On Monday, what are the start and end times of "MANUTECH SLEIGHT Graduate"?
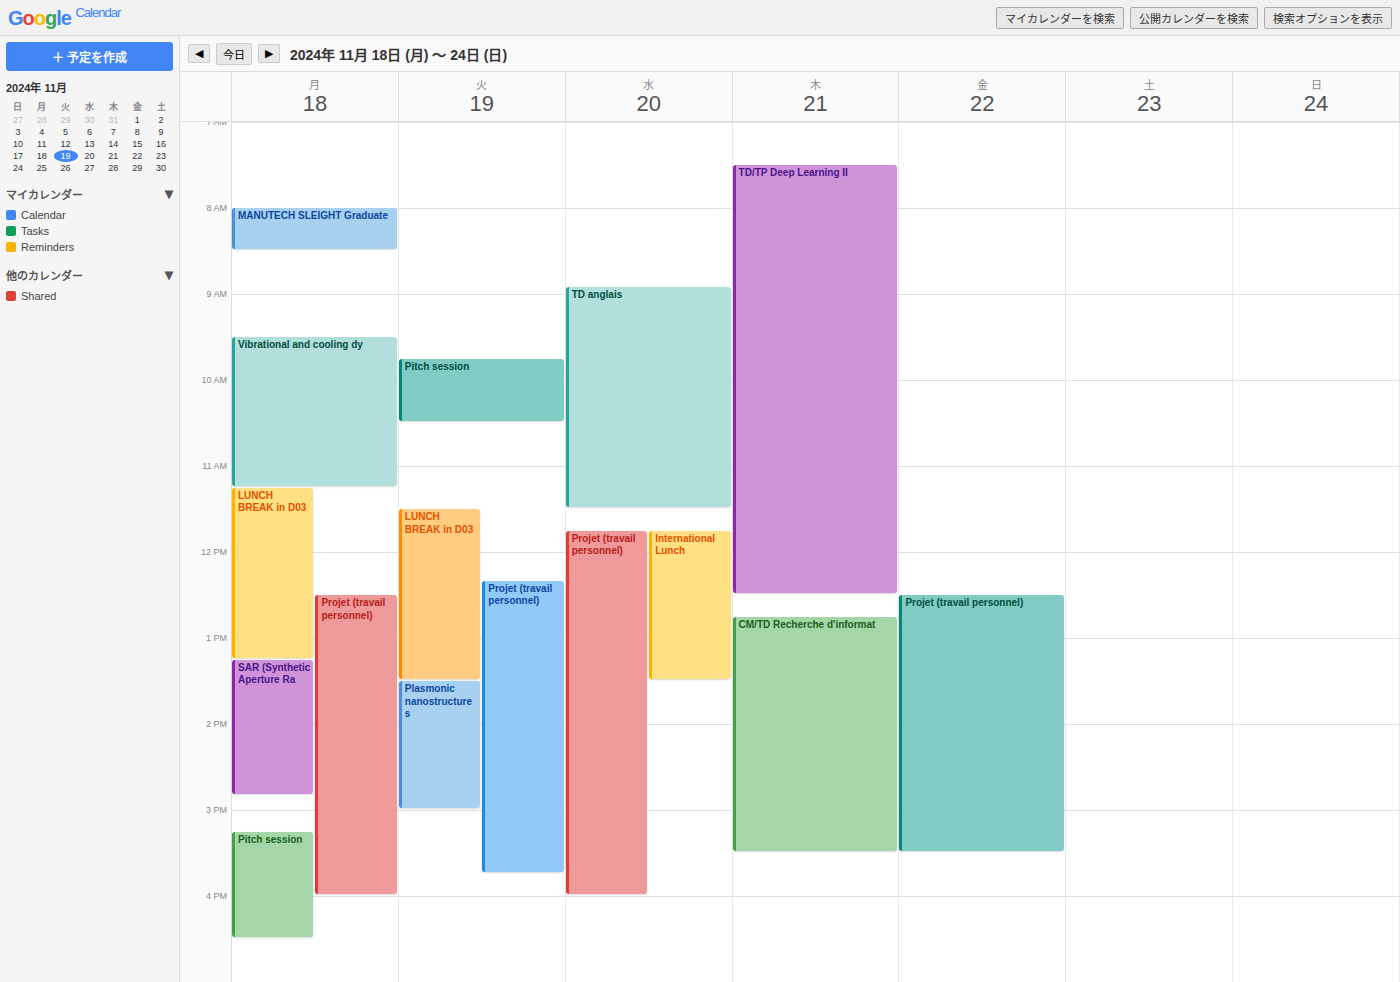
8:00 AM to 8:30 AM